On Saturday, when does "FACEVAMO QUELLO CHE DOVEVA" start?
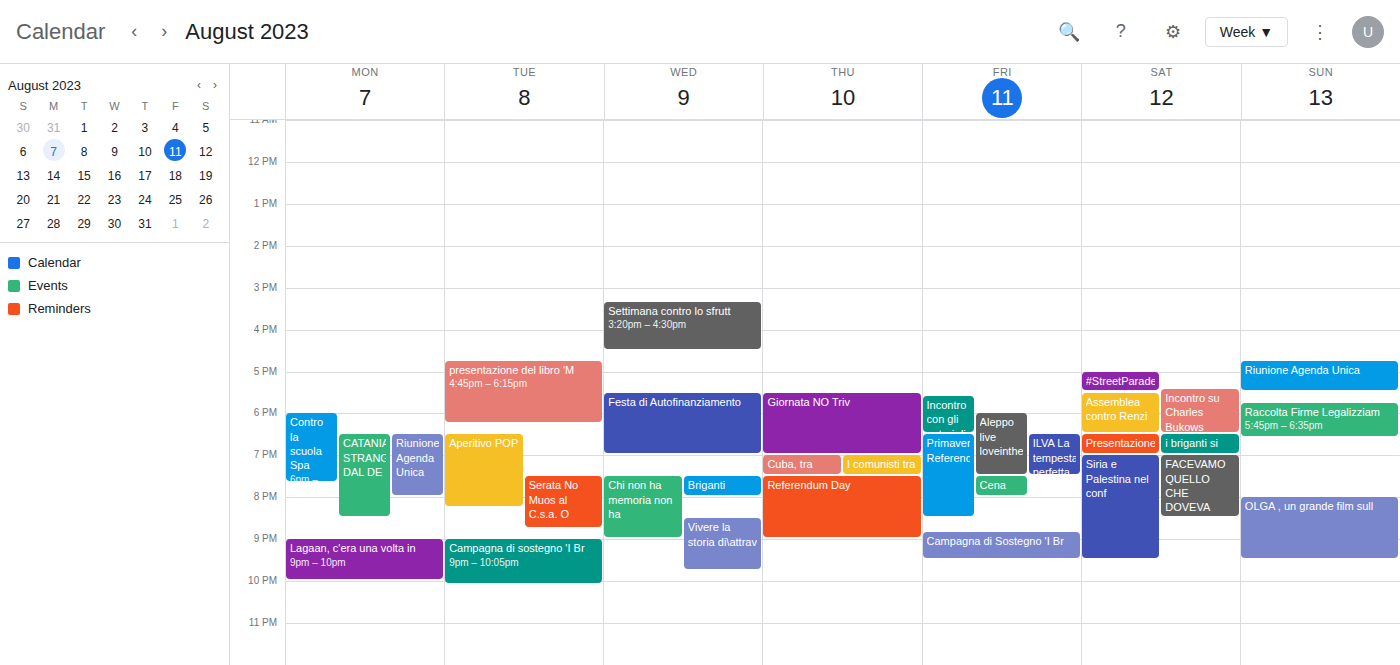
7:00 PM